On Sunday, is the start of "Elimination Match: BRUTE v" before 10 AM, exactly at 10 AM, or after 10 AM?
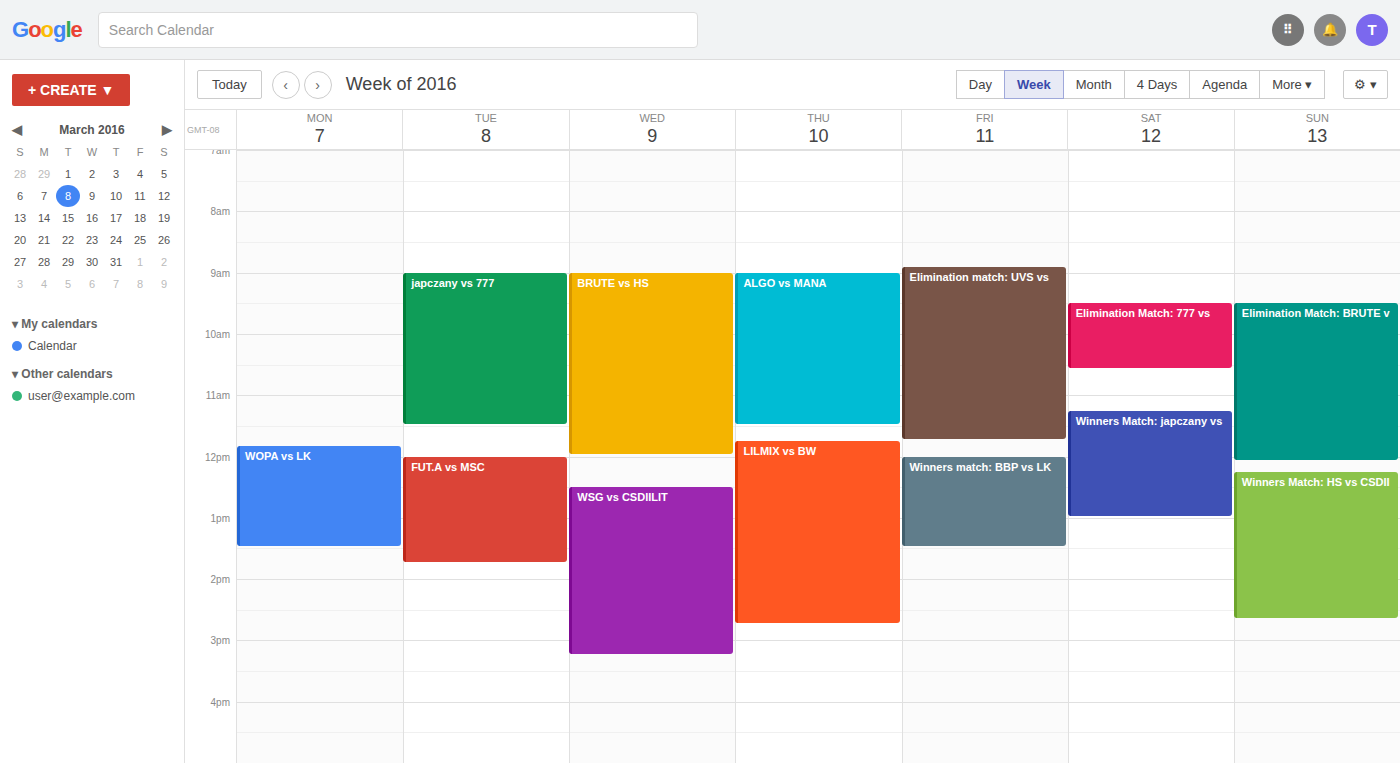
9:30 AM -- before 10 AM, 30 minutes above the 10 AM line.